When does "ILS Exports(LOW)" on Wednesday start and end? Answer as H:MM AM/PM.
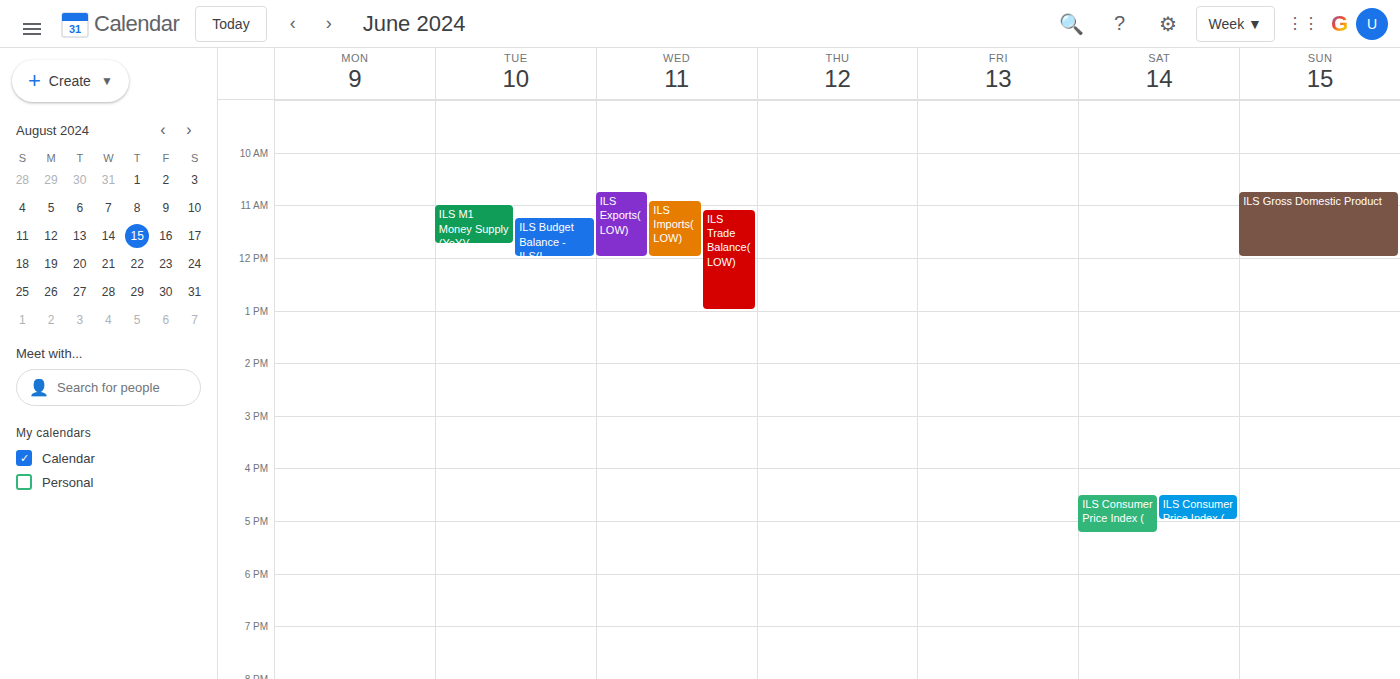
10:45 AM to 12:00 PM